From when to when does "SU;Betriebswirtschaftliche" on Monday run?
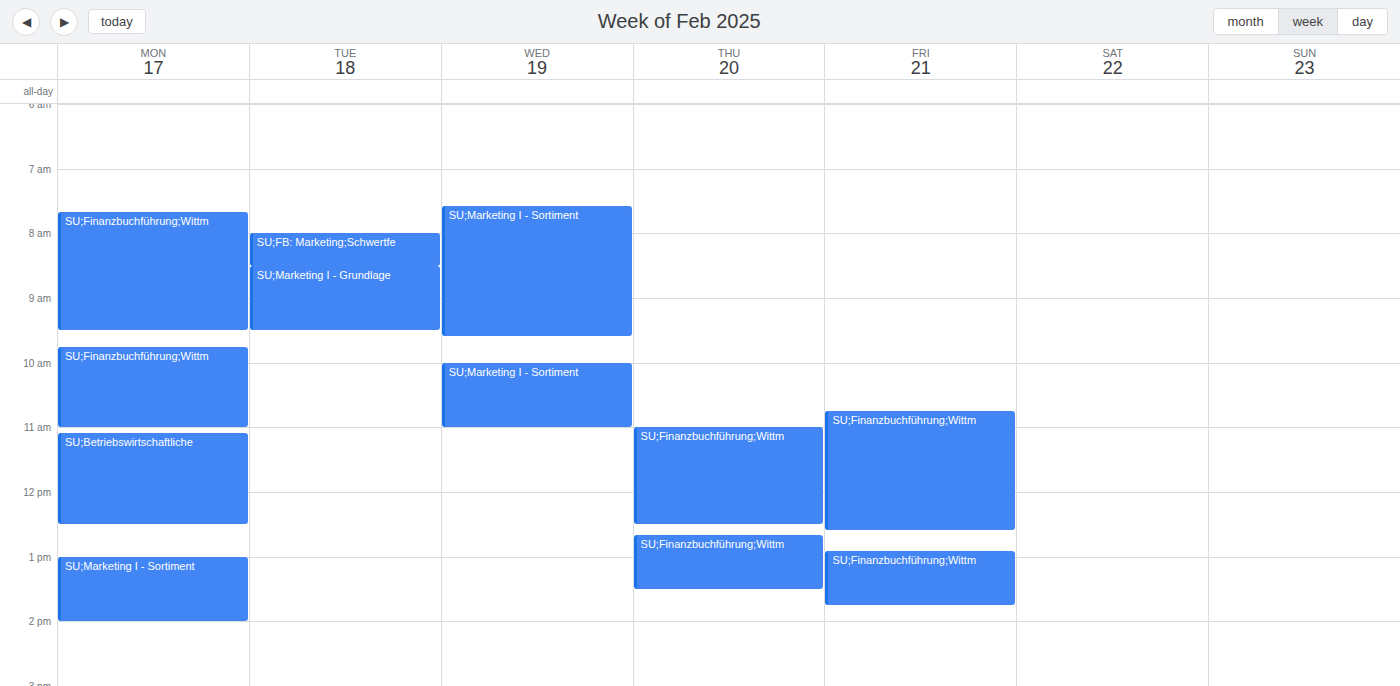
11:05 AM to 12:30 PM